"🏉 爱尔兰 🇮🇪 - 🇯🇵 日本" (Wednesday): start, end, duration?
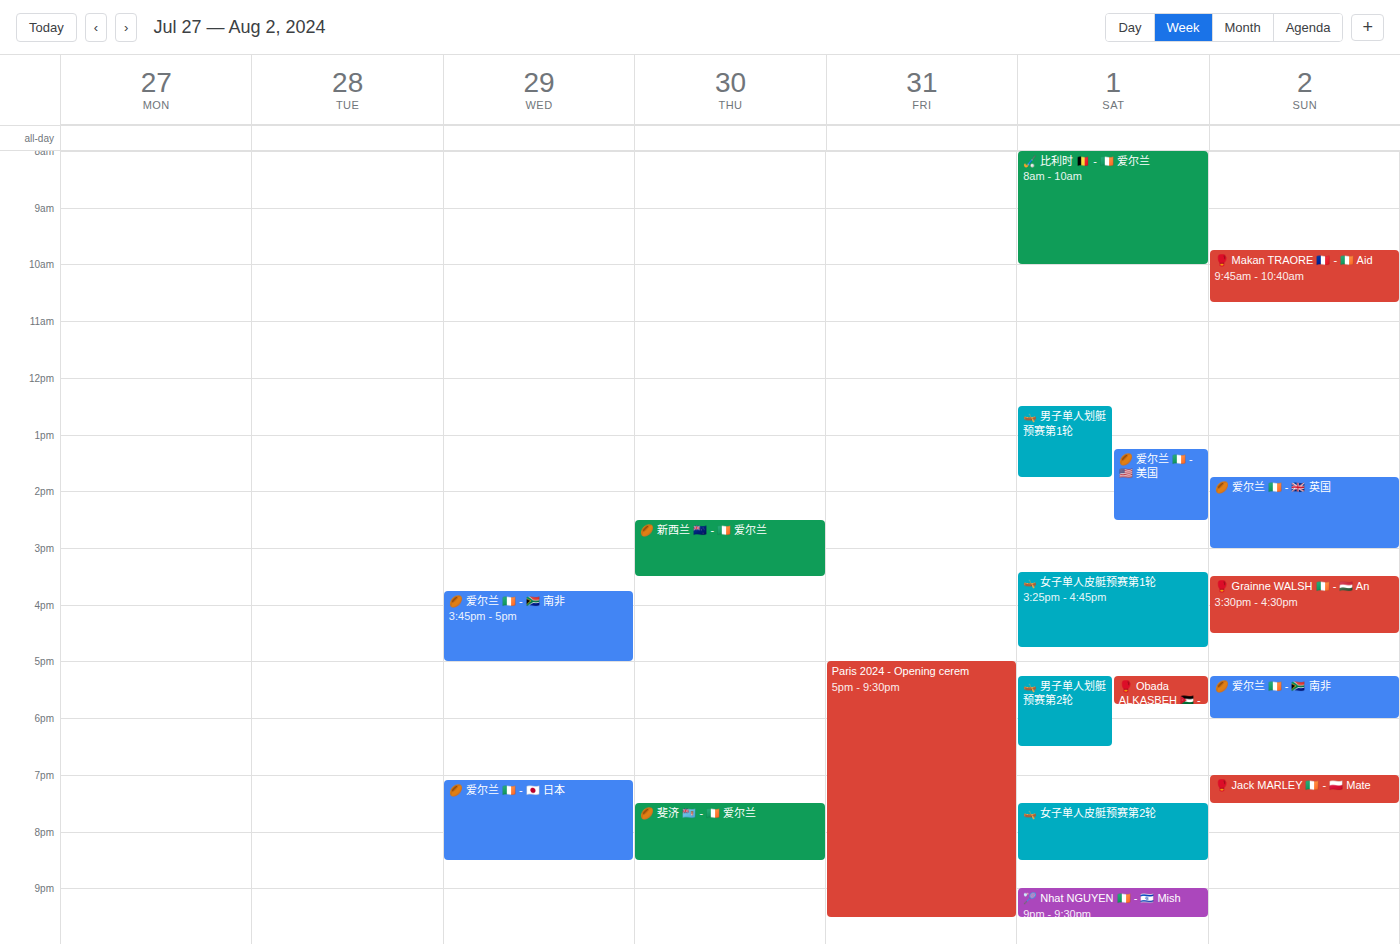
7:05 PM to 8:30 PM, 1 hour 25 minutes